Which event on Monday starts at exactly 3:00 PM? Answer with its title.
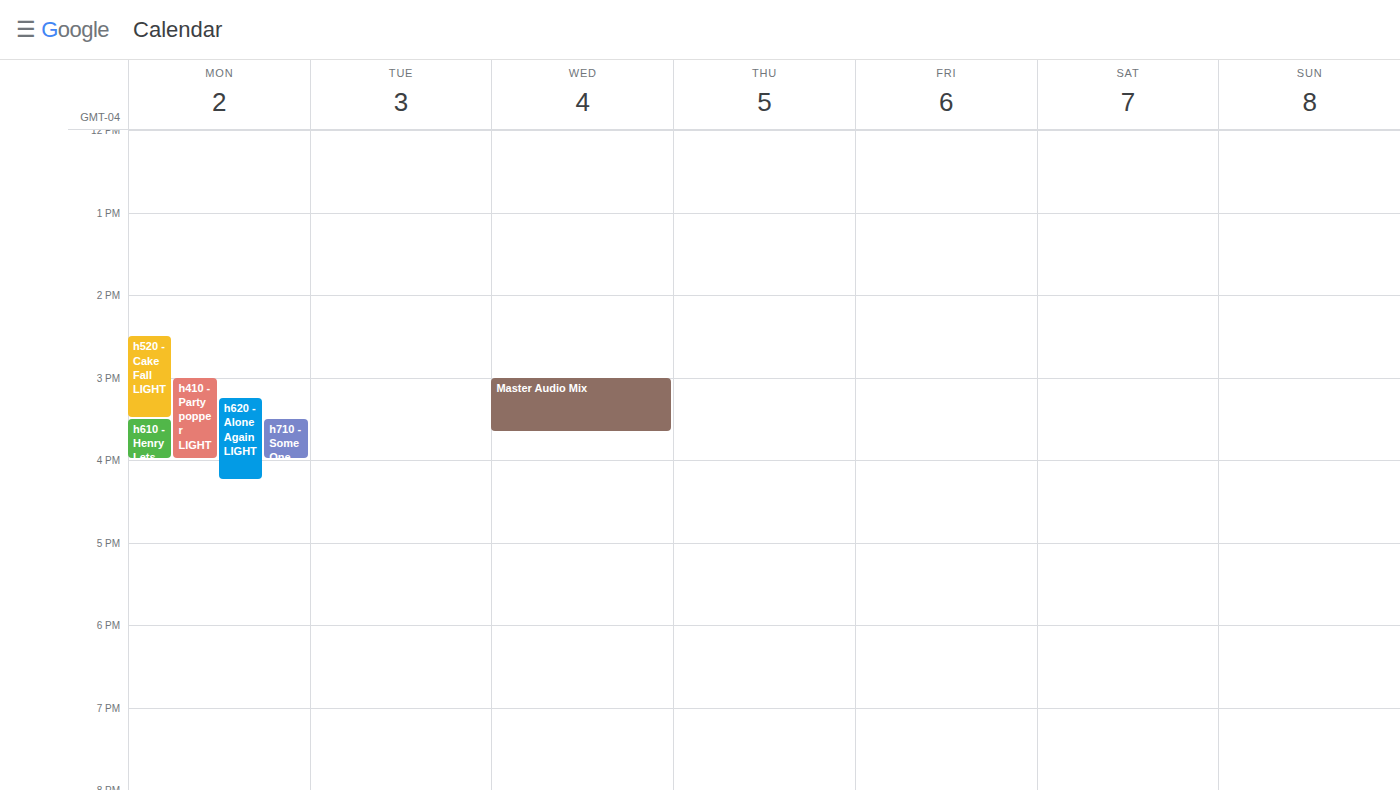
"h410 - Party popper LIGHT"